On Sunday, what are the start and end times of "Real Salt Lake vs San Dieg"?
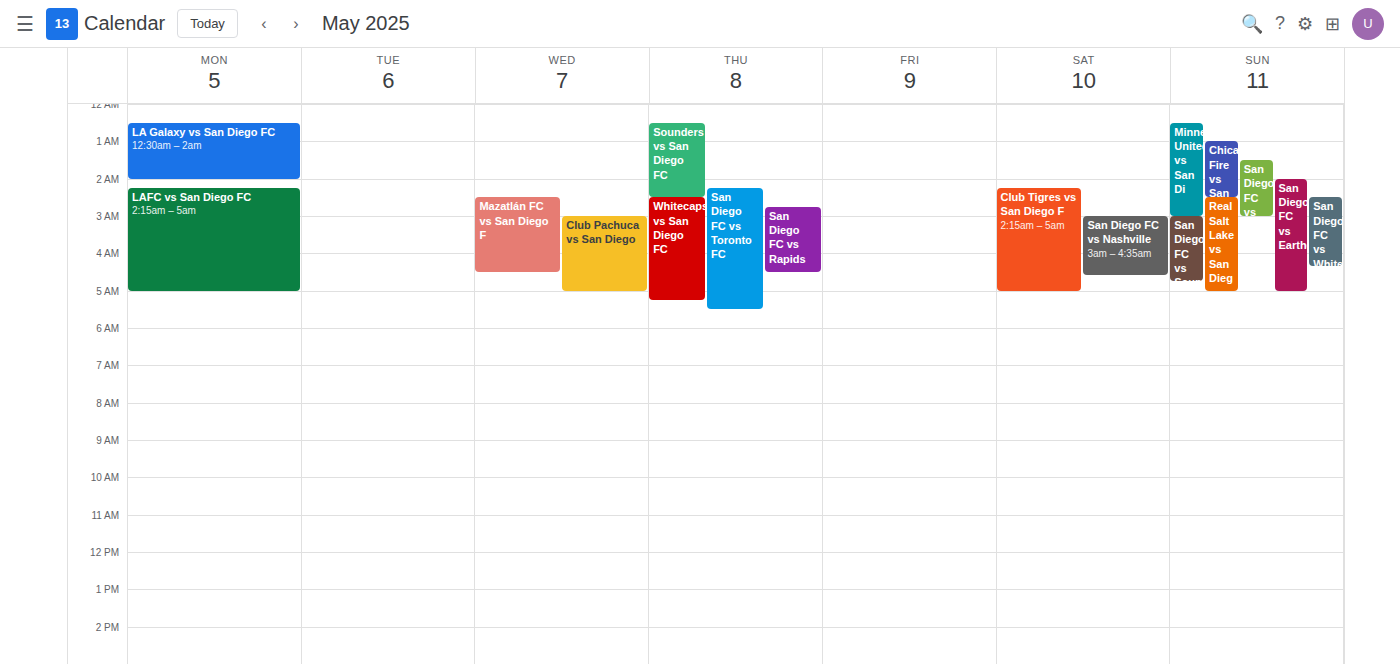
2:30 AM to 5:00 AM